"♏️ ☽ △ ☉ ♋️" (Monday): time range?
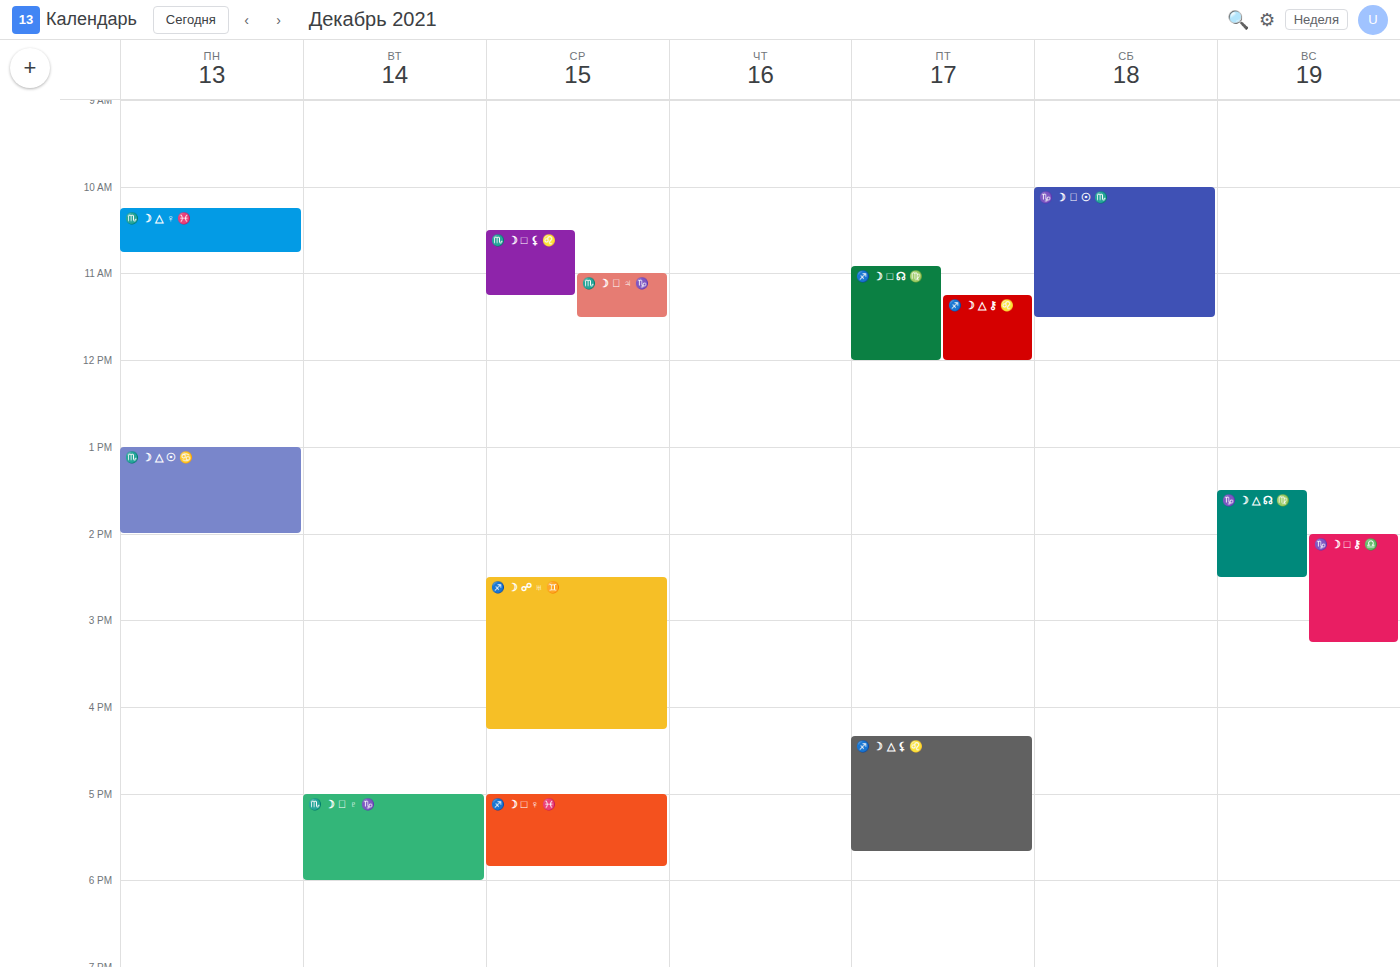
1:00 PM to 2:00 PM